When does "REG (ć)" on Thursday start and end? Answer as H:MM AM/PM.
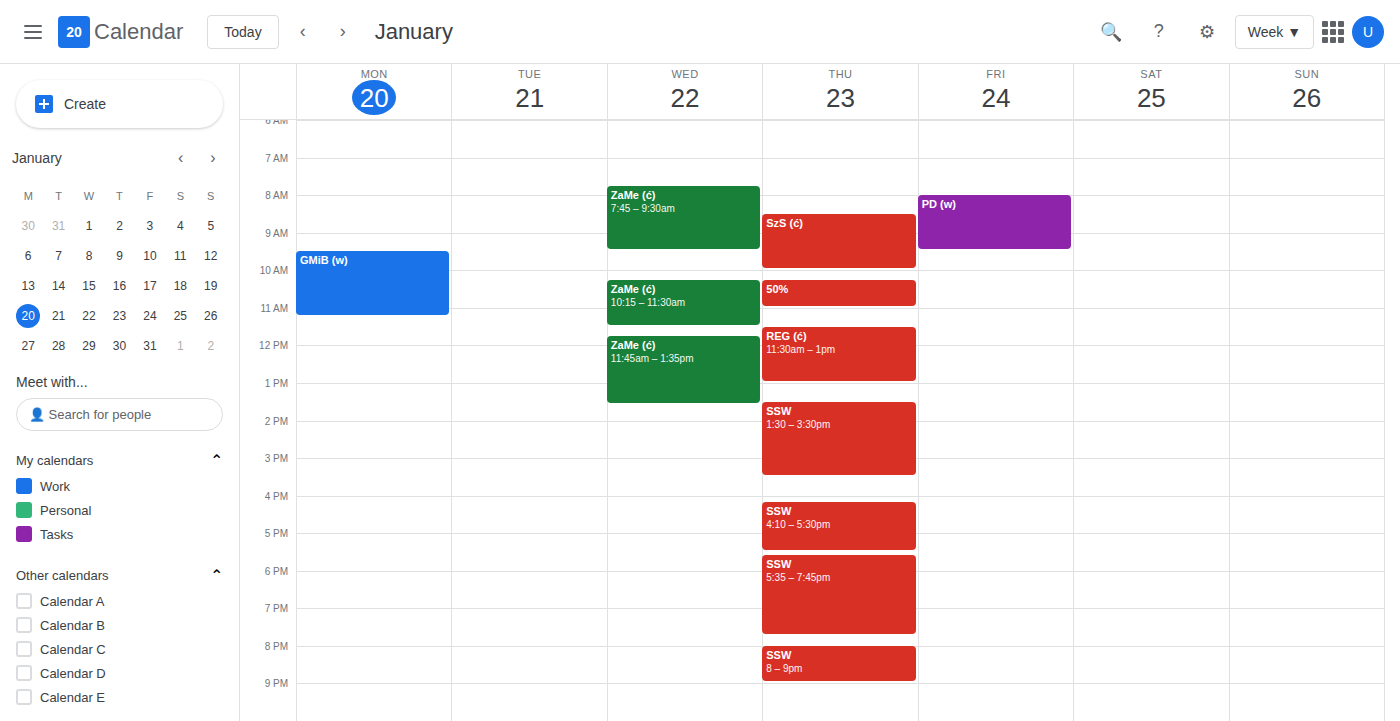
11:30 AM to 1:00 PM